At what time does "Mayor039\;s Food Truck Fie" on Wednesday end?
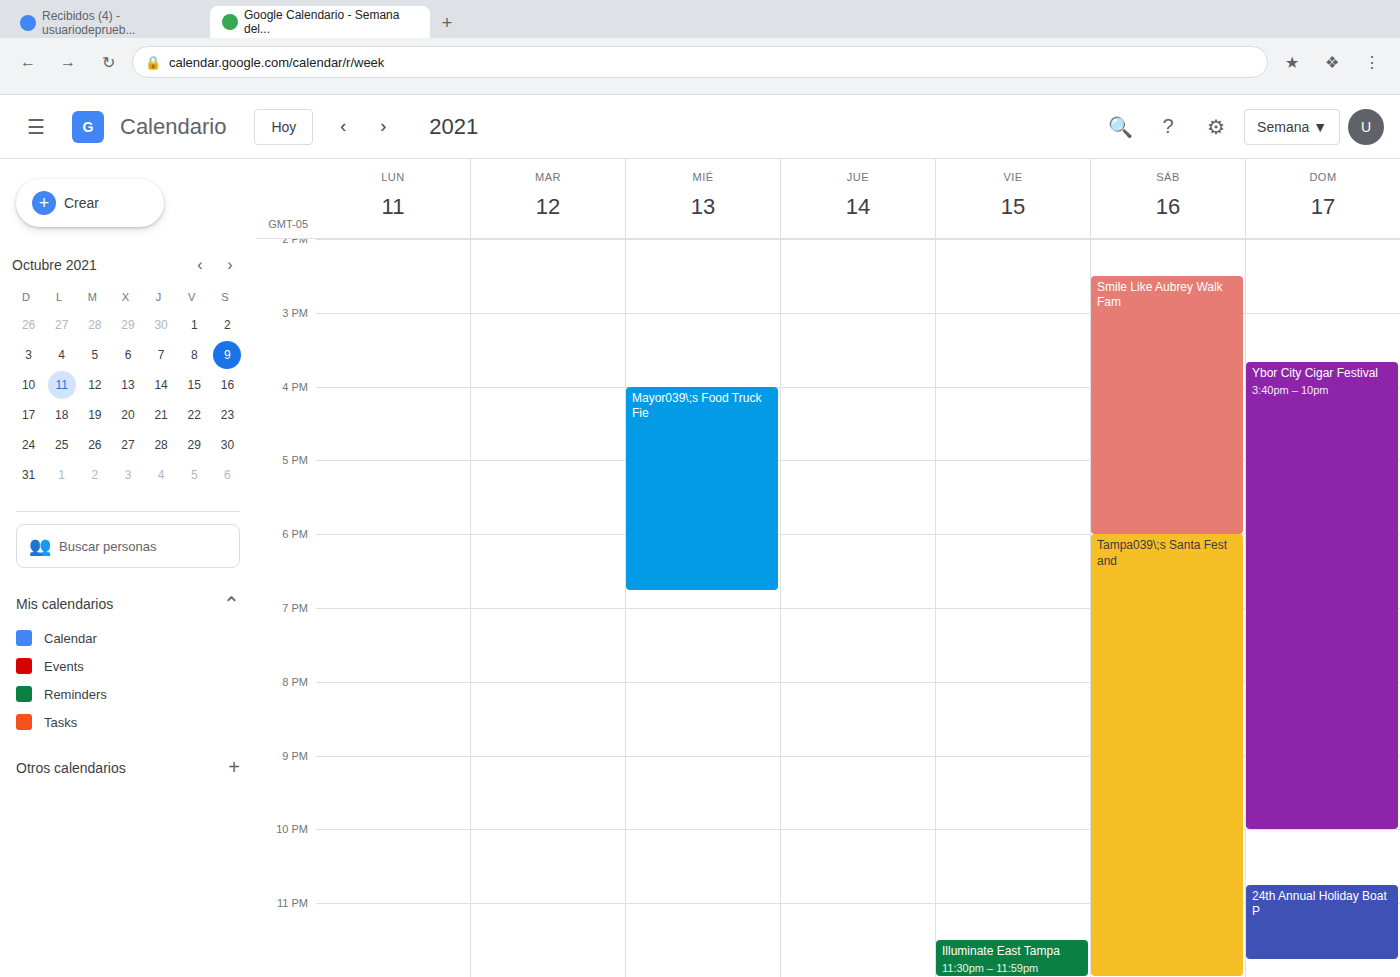
6:45 PM